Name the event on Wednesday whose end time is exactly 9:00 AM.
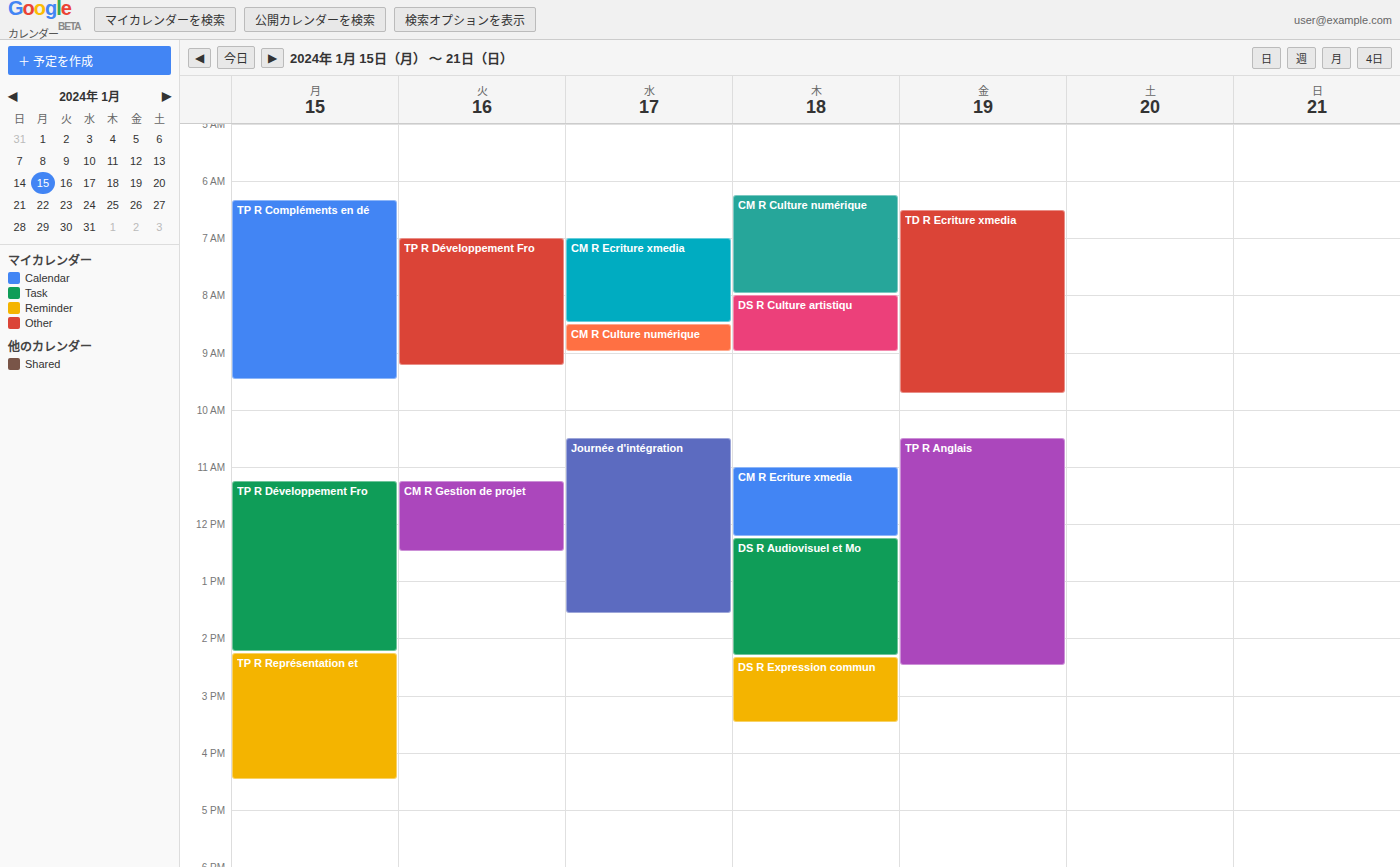
"CM R Culture numérique"